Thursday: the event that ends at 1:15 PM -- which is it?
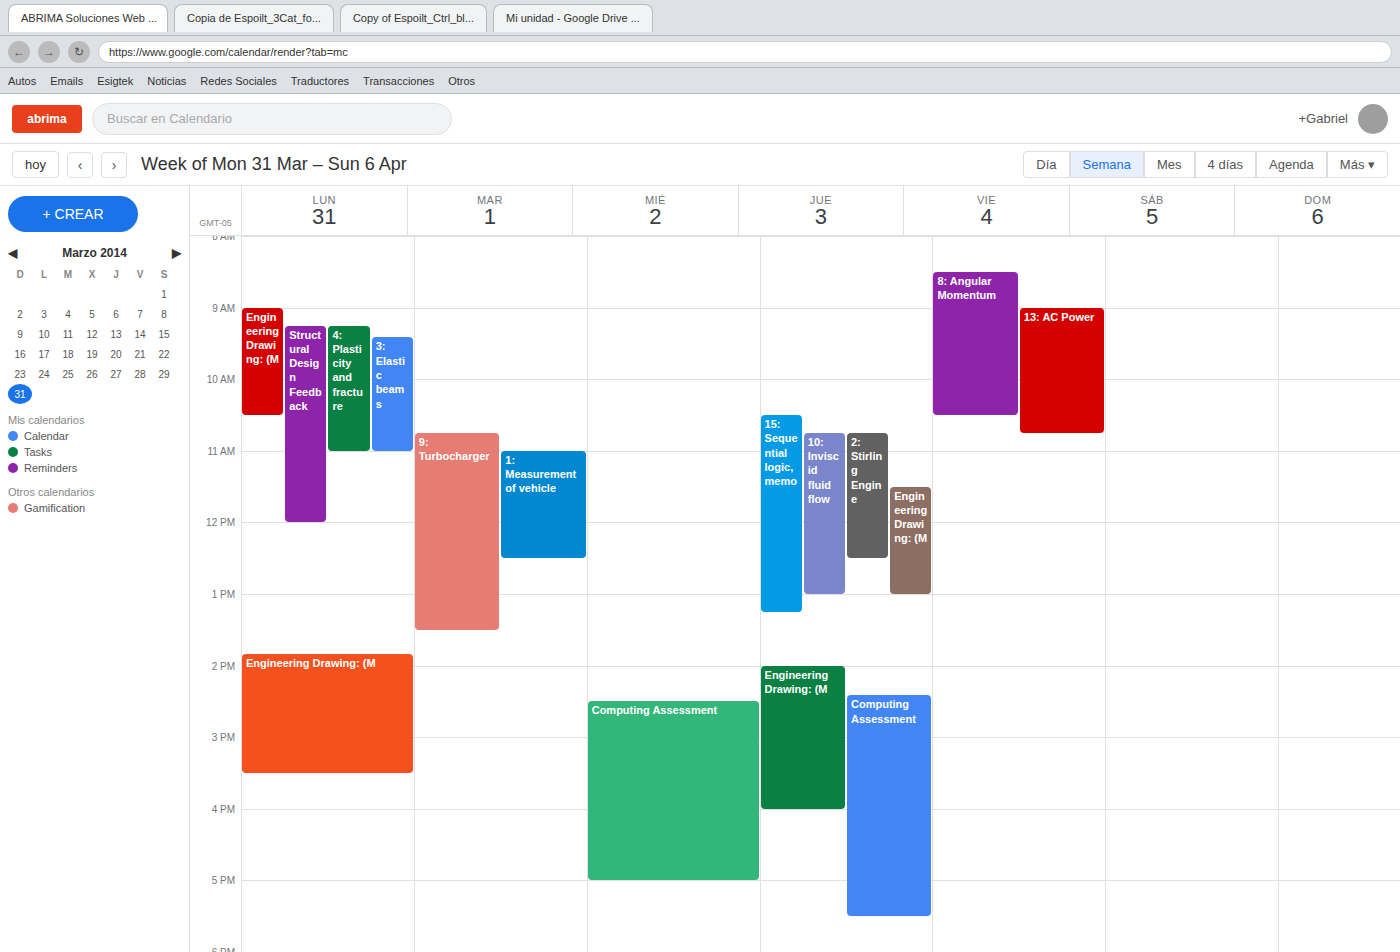
"15: Sequential logic, memo"